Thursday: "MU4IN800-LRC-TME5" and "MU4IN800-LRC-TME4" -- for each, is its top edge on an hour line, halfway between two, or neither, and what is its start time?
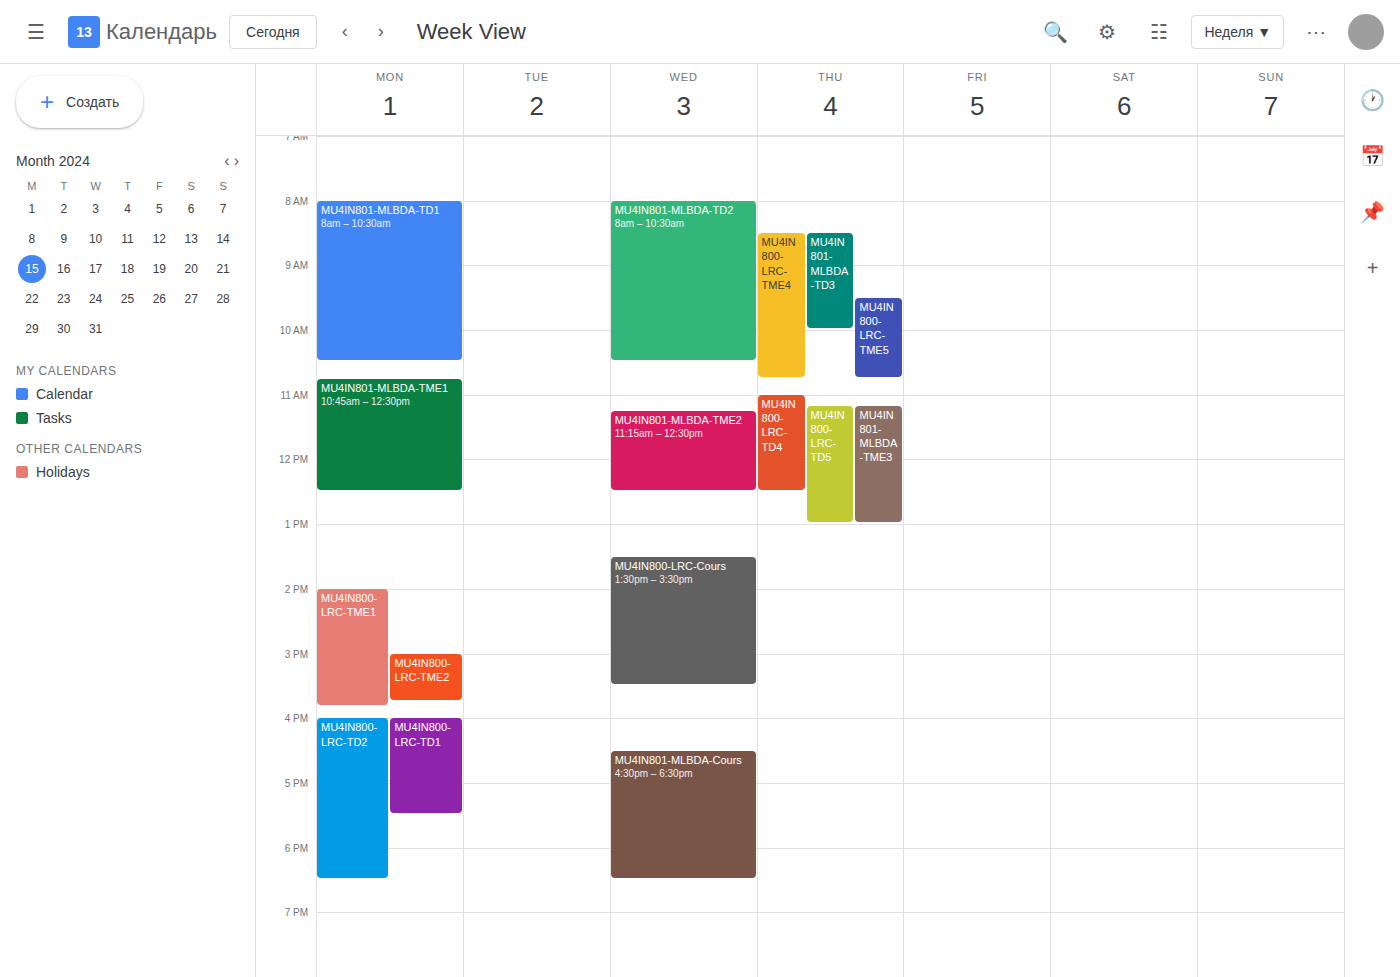
"MU4IN800-LRC-TME5": 9:30 AM, halfway between the 9 AM and 10 AM lines. "MU4IN800-LRC-TME4": 8:30 AM, halfway between the 8 AM and 9 AM lines.